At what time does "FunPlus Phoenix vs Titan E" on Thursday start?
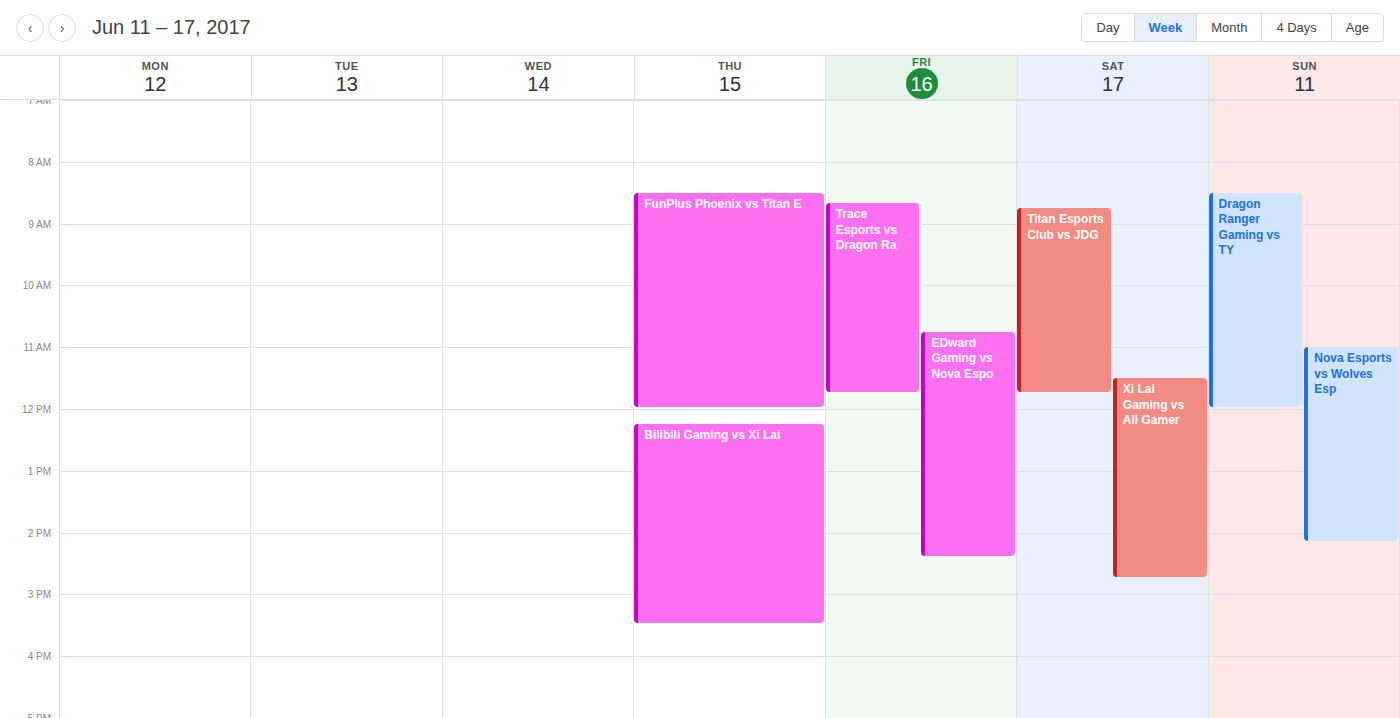
8:30 AM